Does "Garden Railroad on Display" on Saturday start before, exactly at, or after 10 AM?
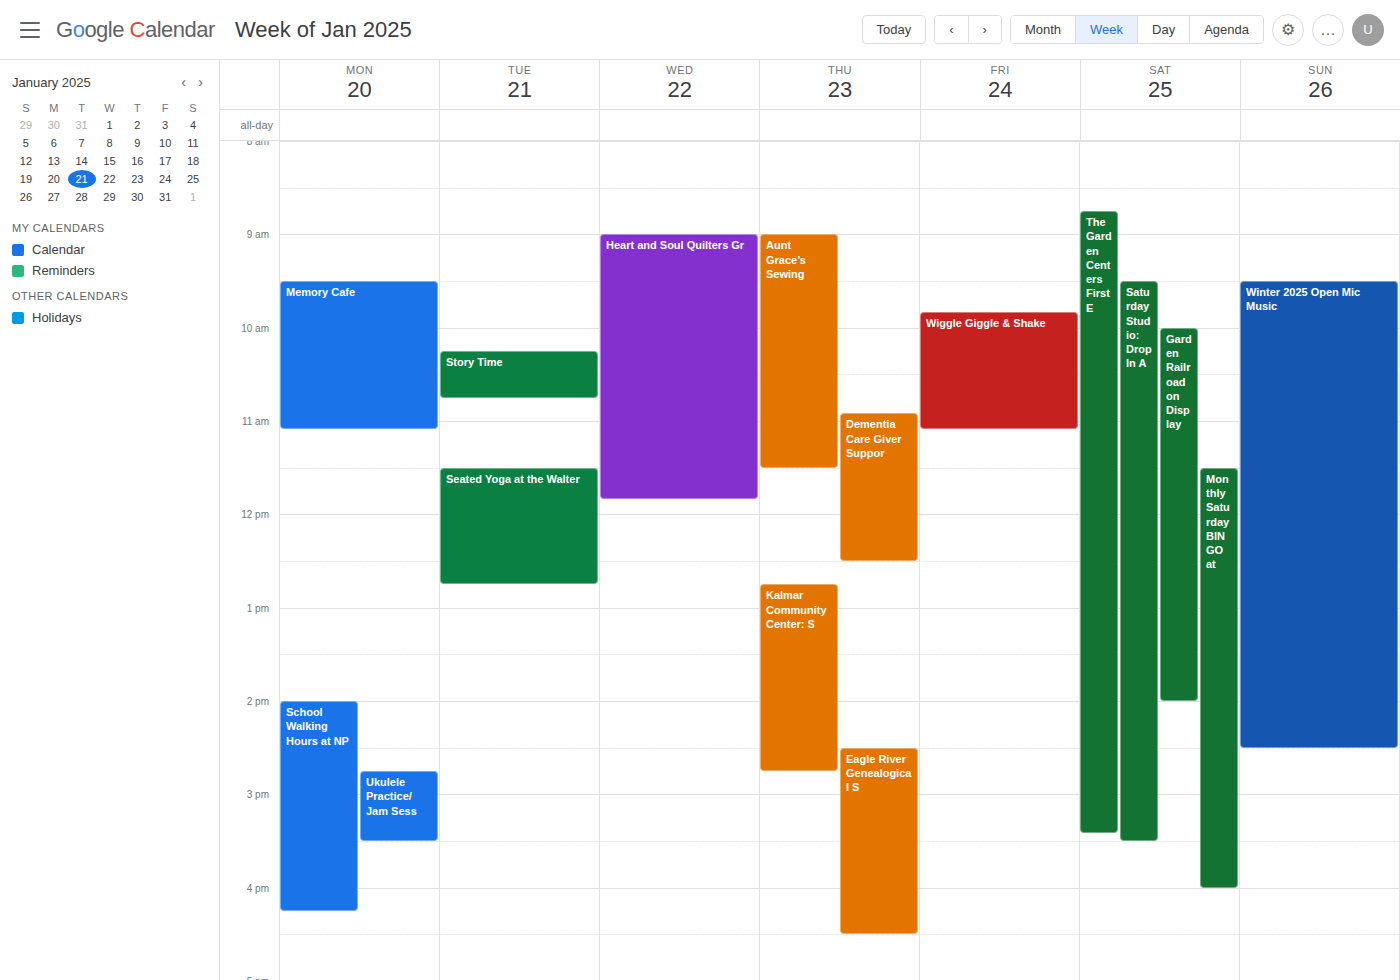
10:00 AM -- exactly at 10 AM, on the 10 AM line.